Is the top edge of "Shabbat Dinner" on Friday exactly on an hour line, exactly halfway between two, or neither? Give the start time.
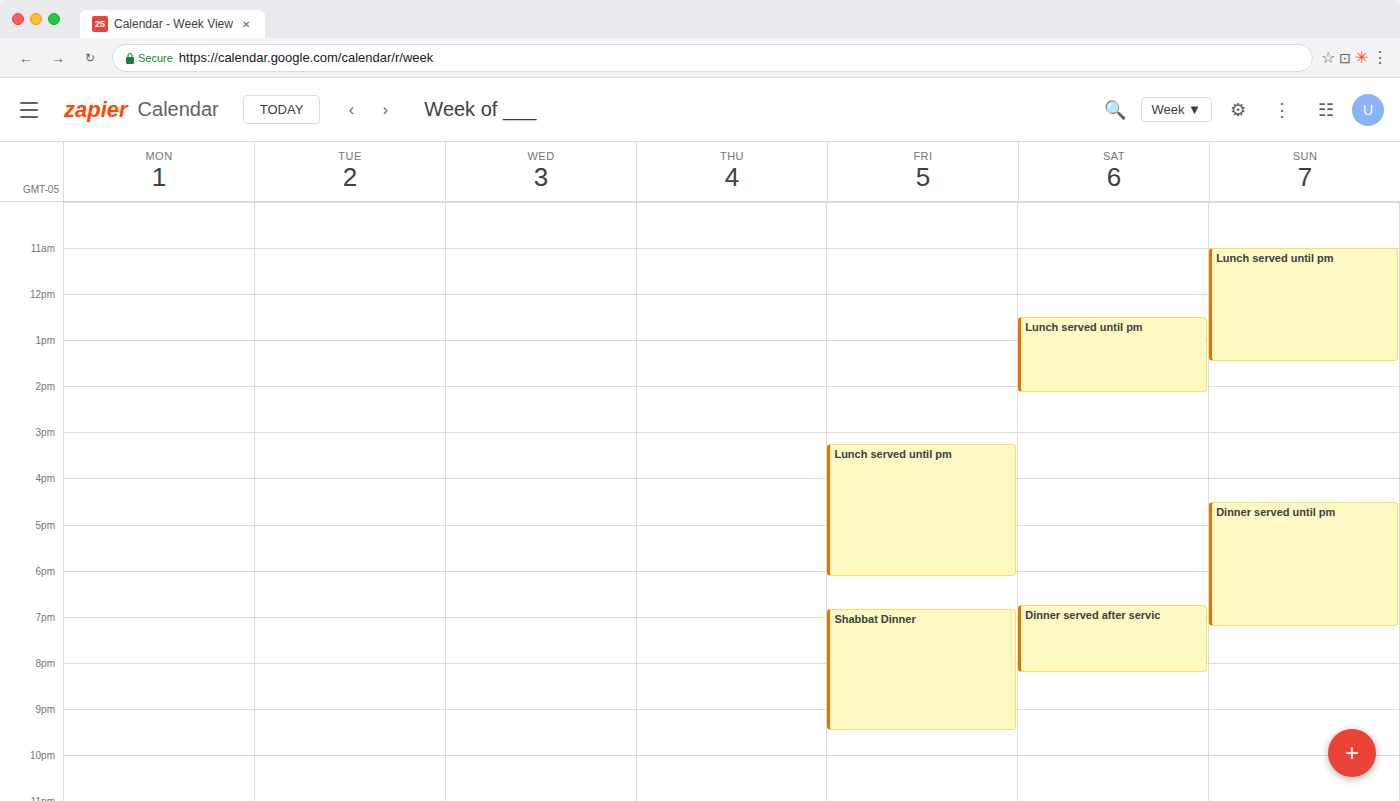
18:50 -- neither: 50 minutes below the 18:00 line and 10 minutes above the 19:00 line.